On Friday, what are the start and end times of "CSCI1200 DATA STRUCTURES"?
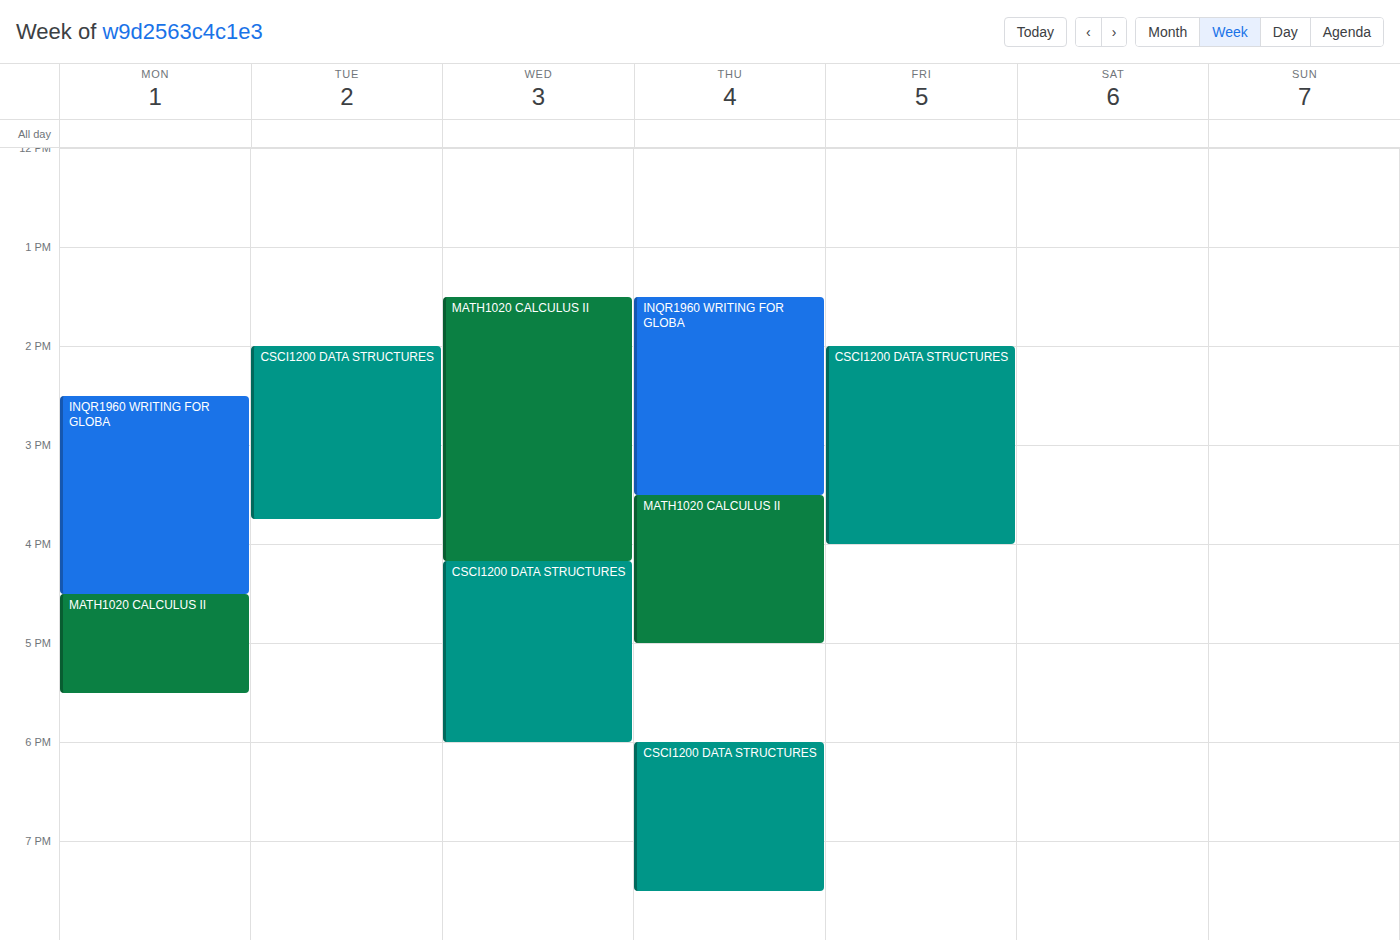
2:00 PM to 4:00 PM